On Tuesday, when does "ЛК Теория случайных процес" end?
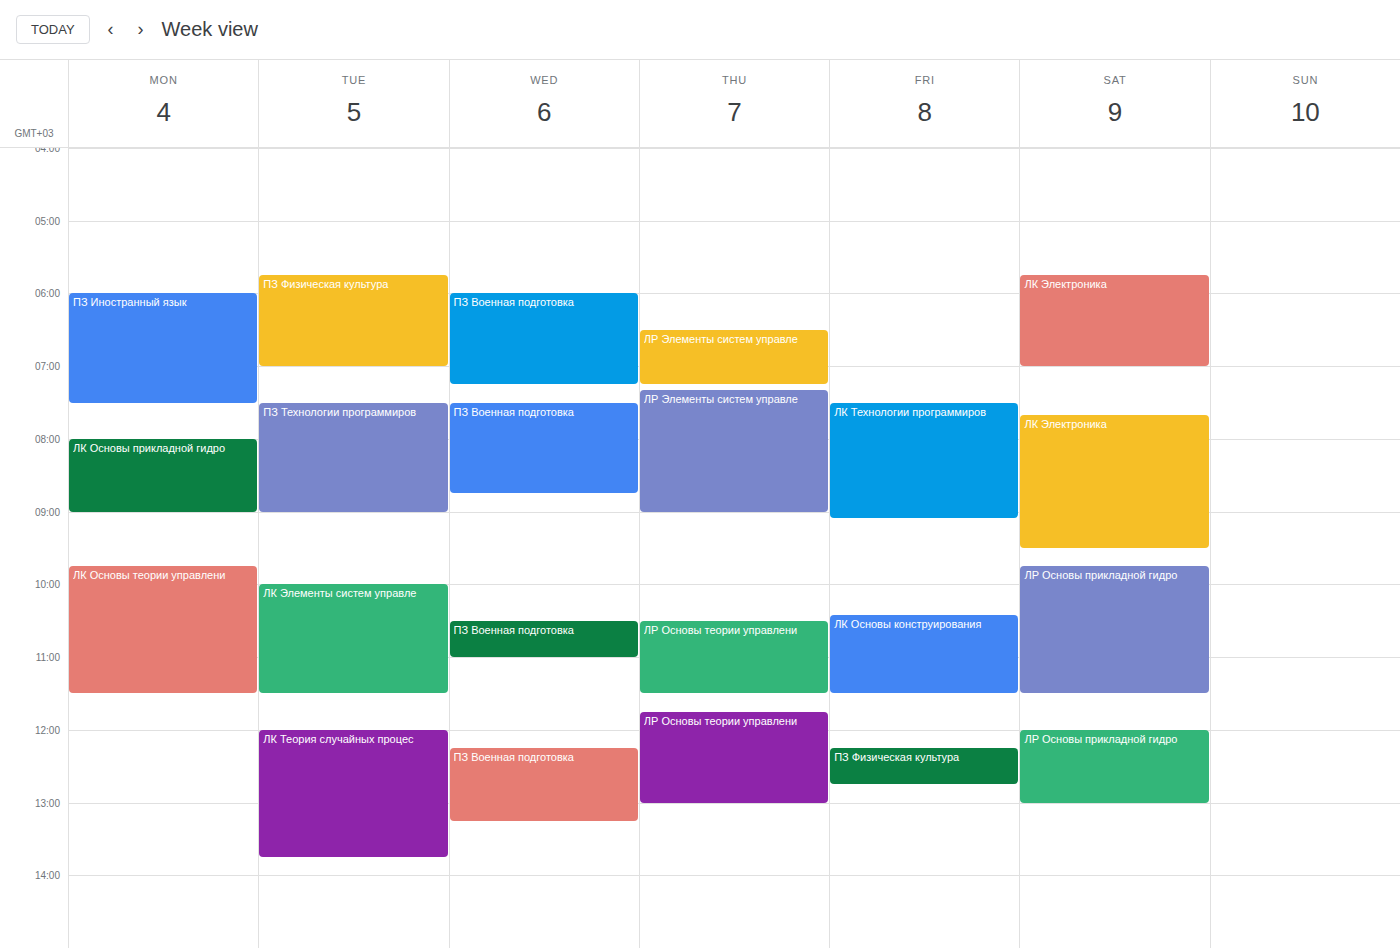
1:45 PM